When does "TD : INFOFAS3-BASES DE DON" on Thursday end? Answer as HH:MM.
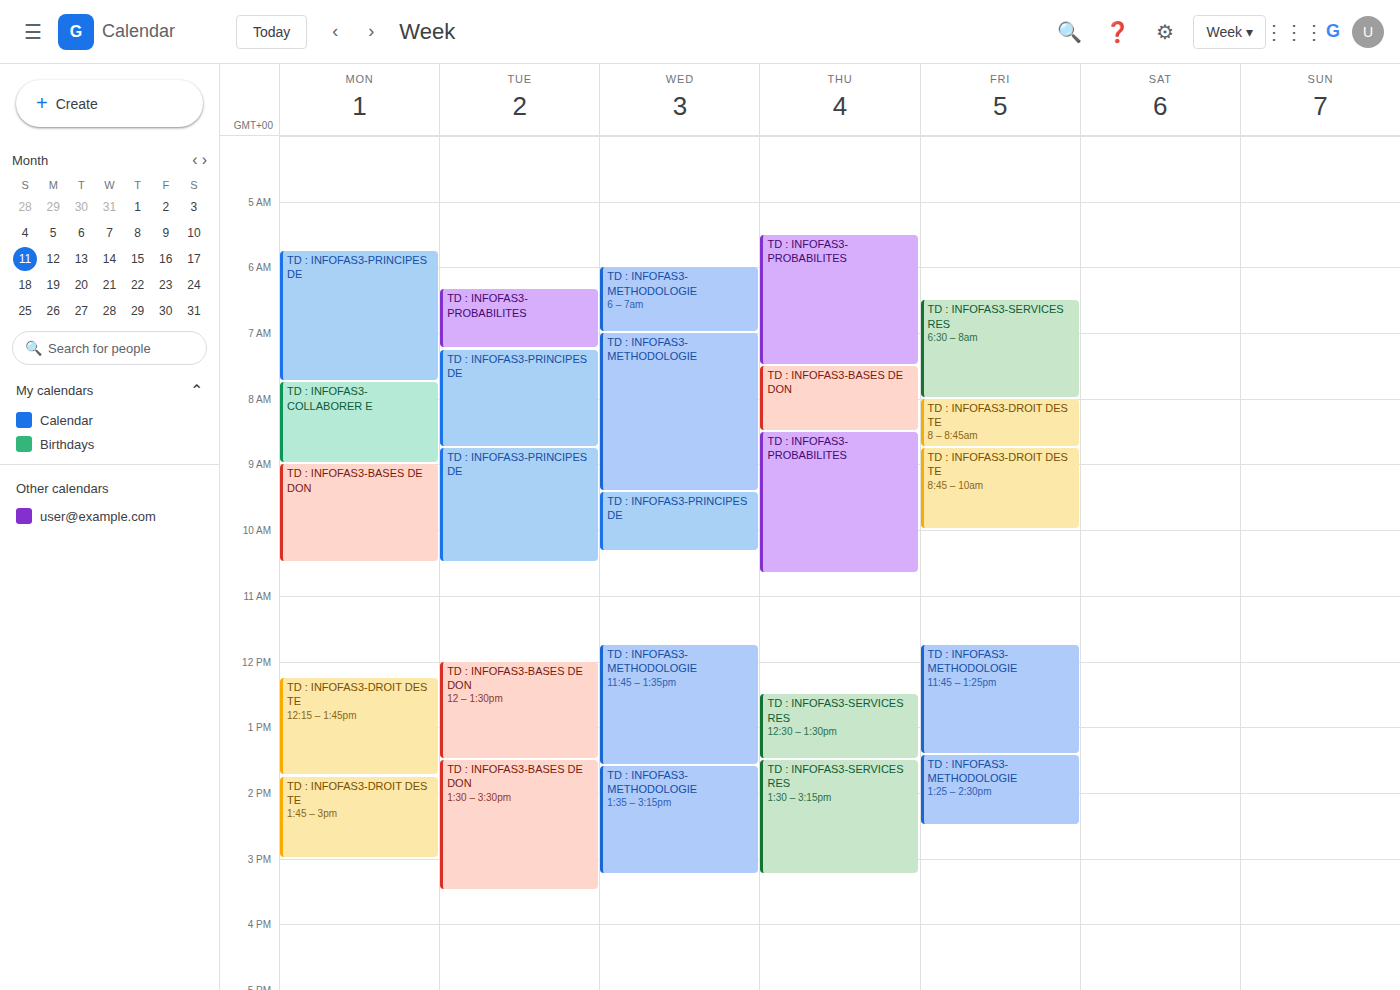
08:30